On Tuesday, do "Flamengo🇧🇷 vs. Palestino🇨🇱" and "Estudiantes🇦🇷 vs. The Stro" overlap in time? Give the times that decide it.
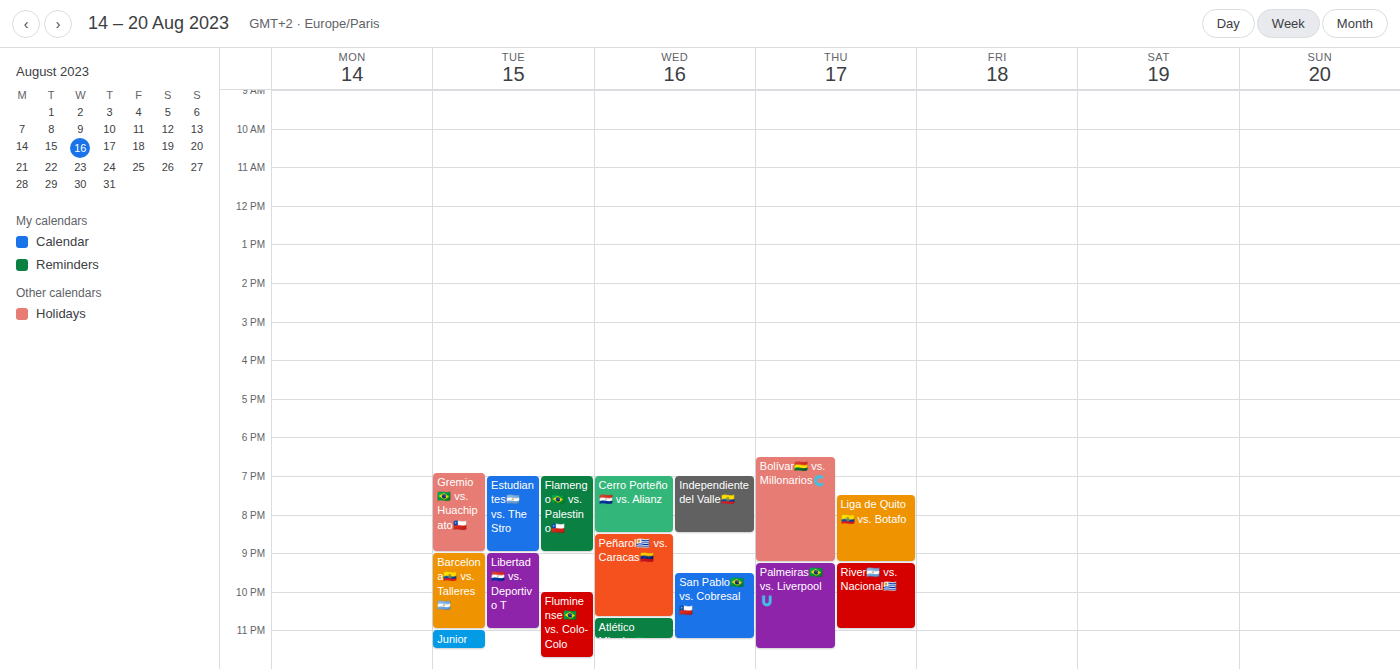
"Estudiantes🇦🇷 vs. The Stro" runs 7:00 PM to 9:00 PM, inside "Flamengo🇧🇷 vs. Palestino🇨🇱" -- they overlap.